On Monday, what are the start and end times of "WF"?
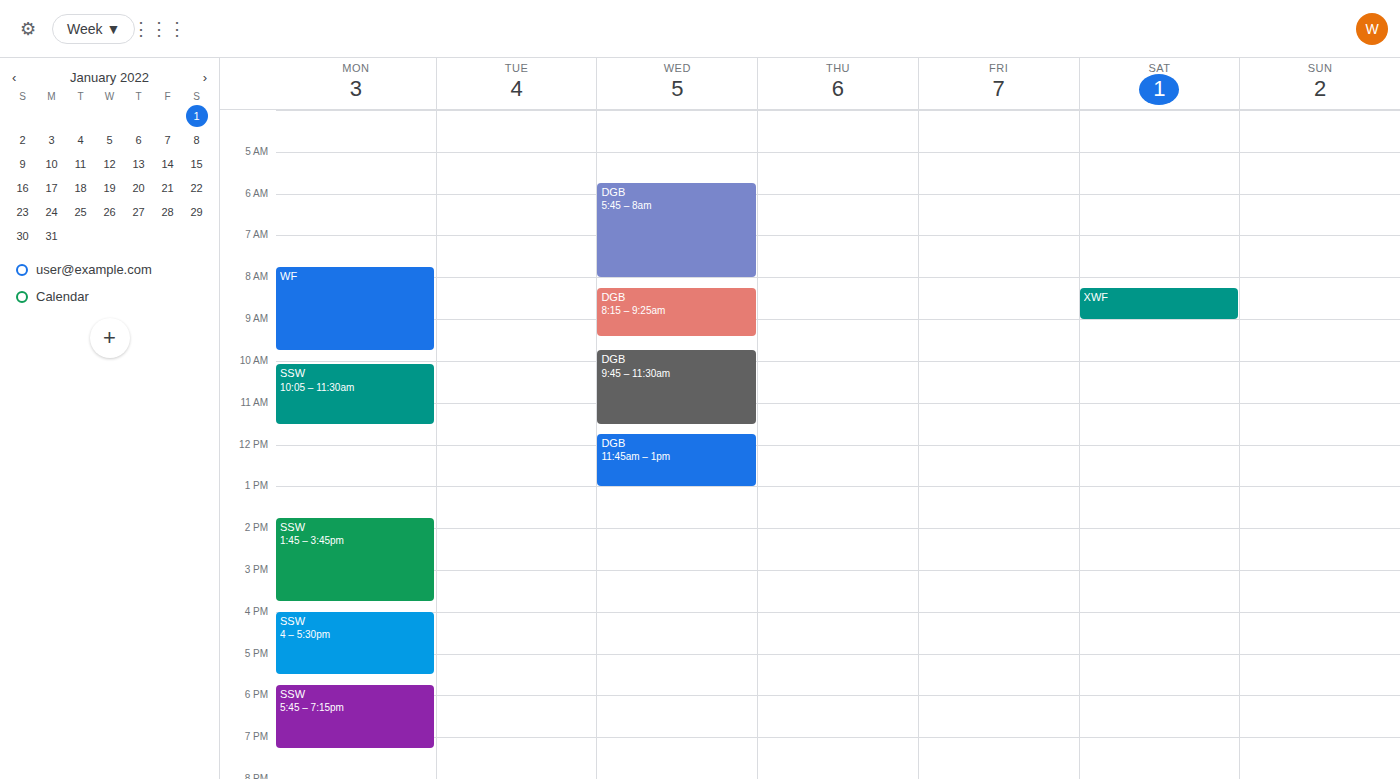
7:45 AM to 9:45 AM